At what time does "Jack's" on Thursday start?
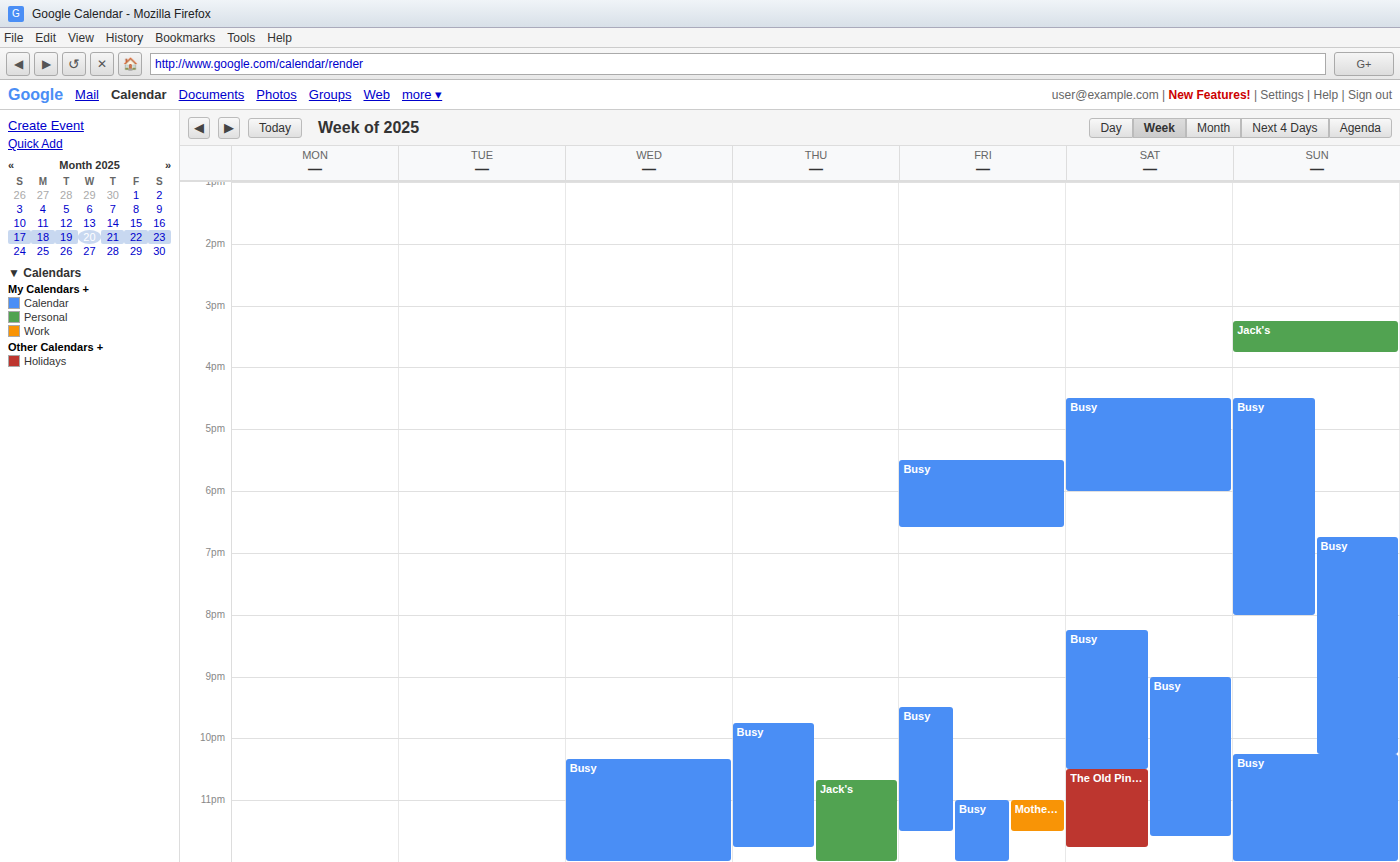
10:40 PM